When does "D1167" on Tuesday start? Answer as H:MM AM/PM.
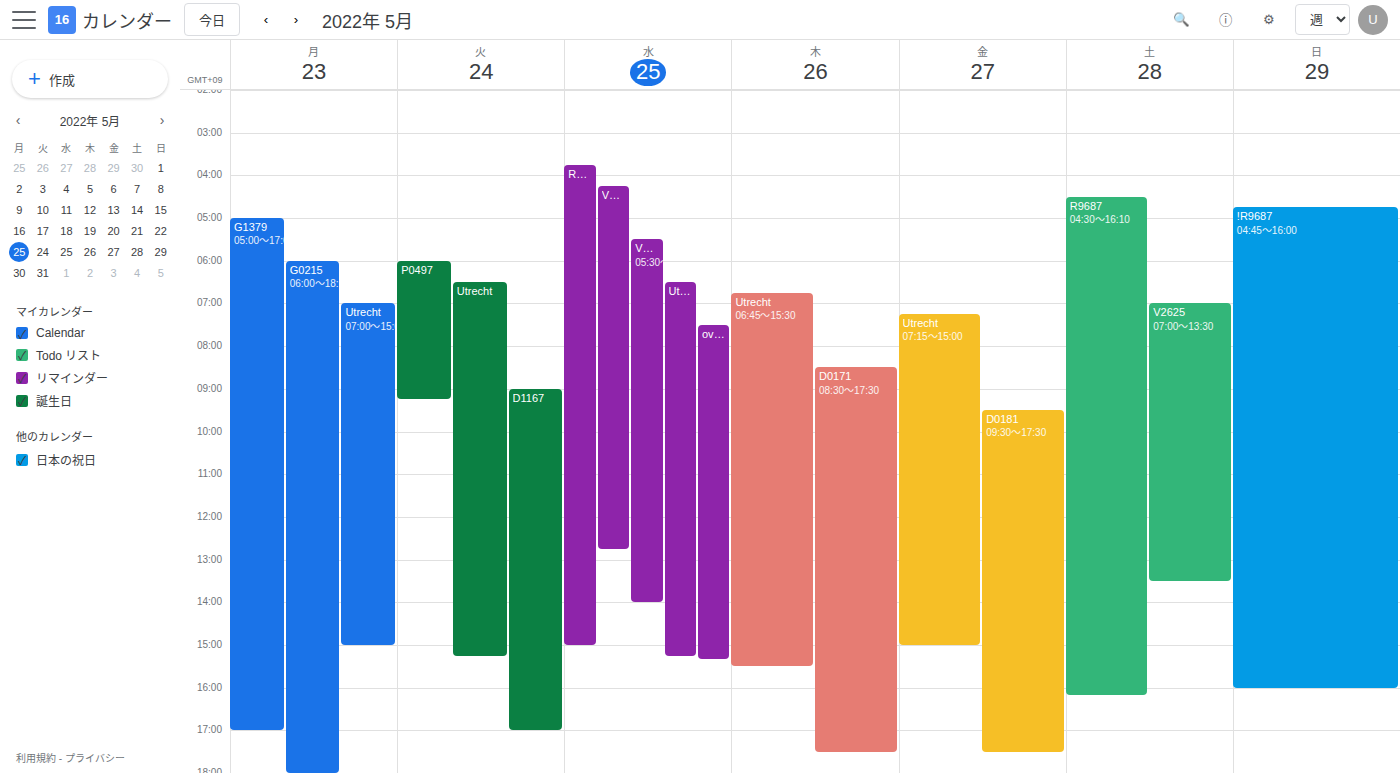
9:00 AM